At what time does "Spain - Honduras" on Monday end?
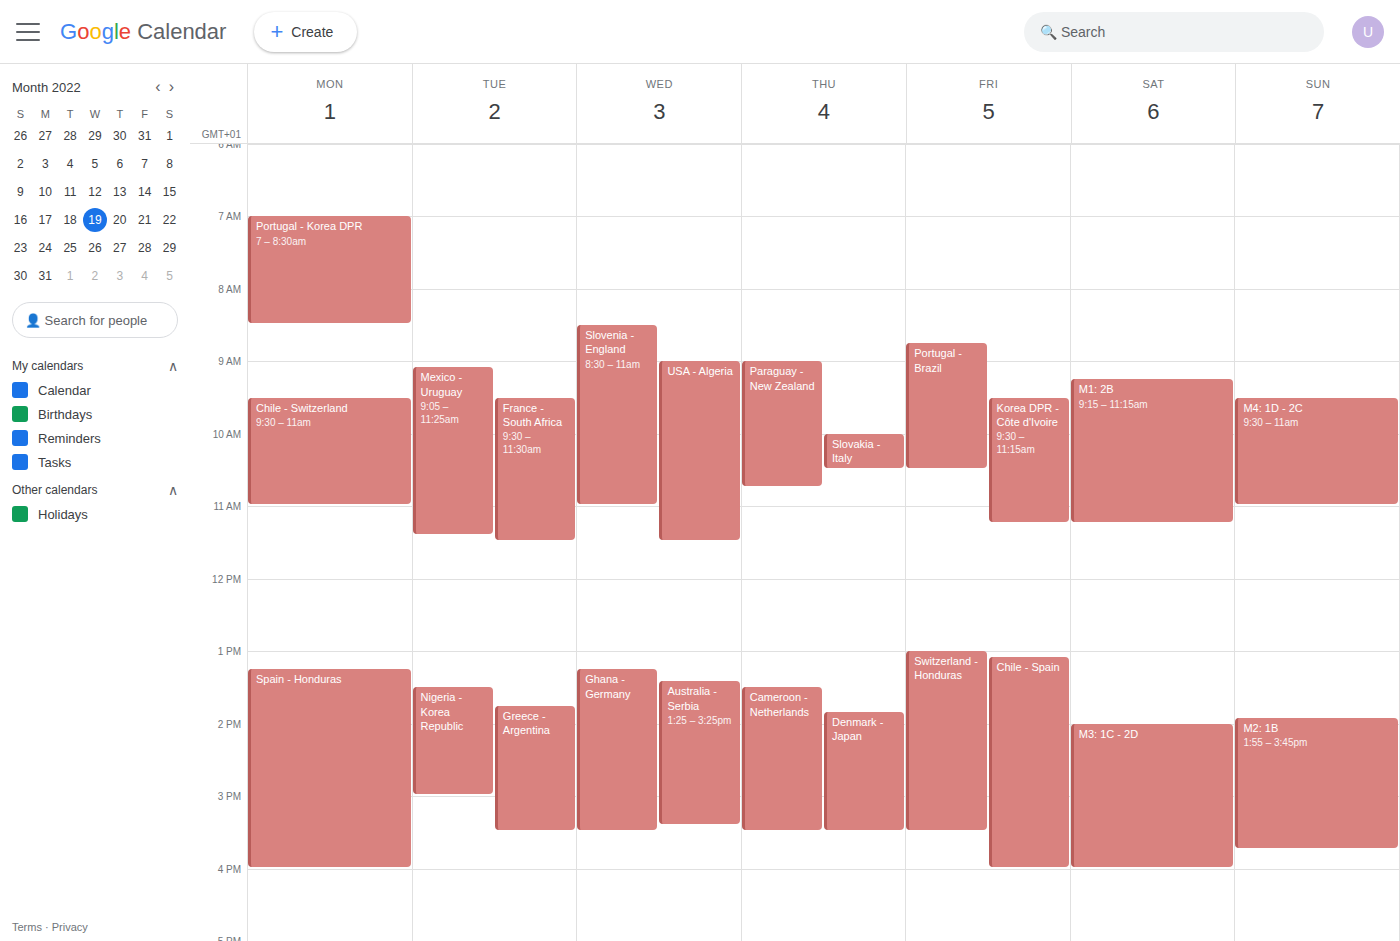
4:00 PM